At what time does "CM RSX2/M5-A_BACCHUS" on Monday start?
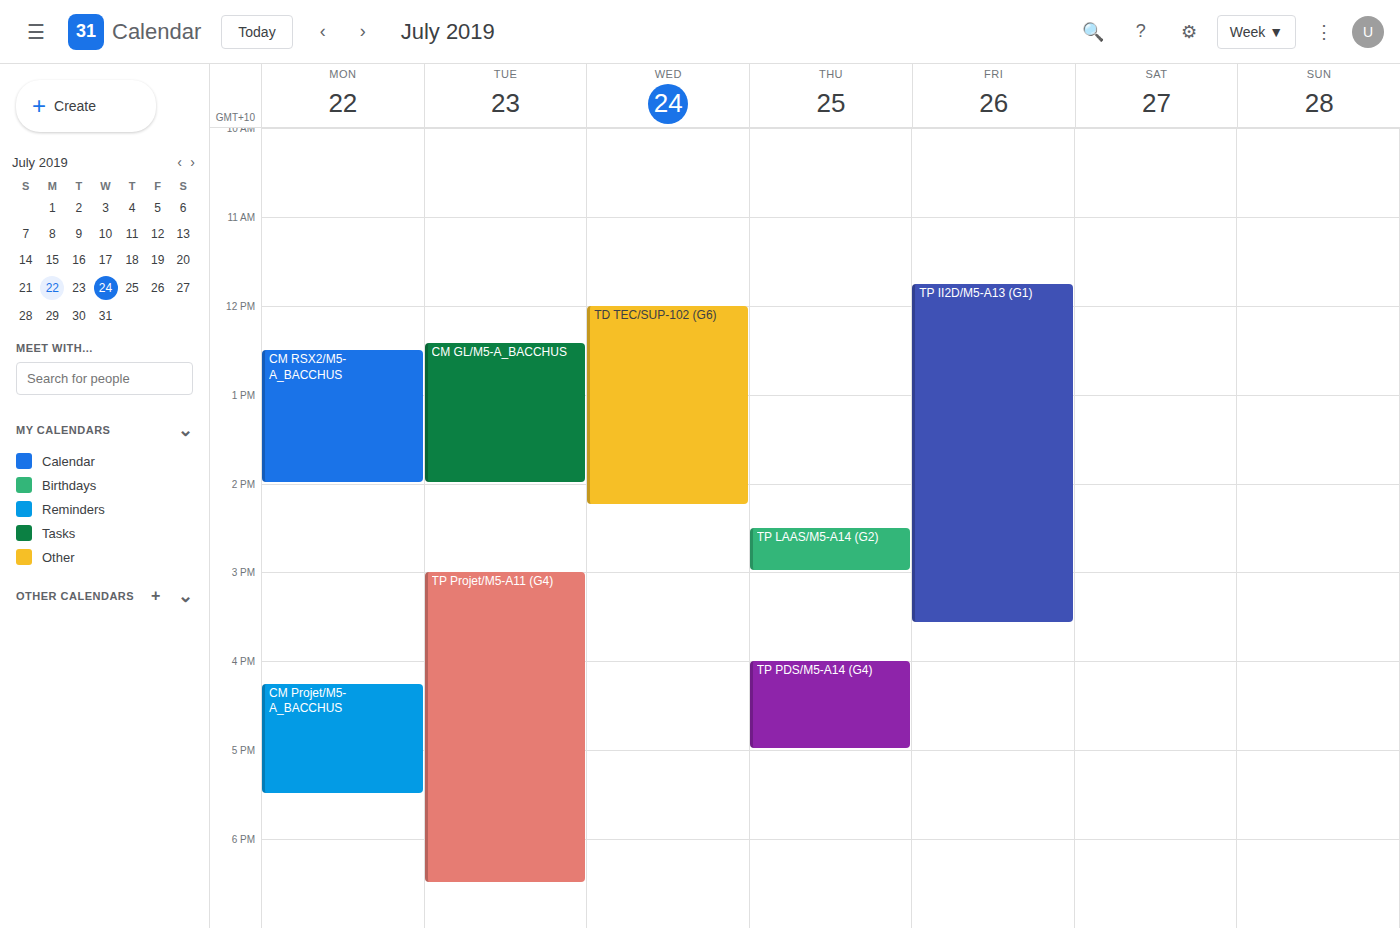
12:30